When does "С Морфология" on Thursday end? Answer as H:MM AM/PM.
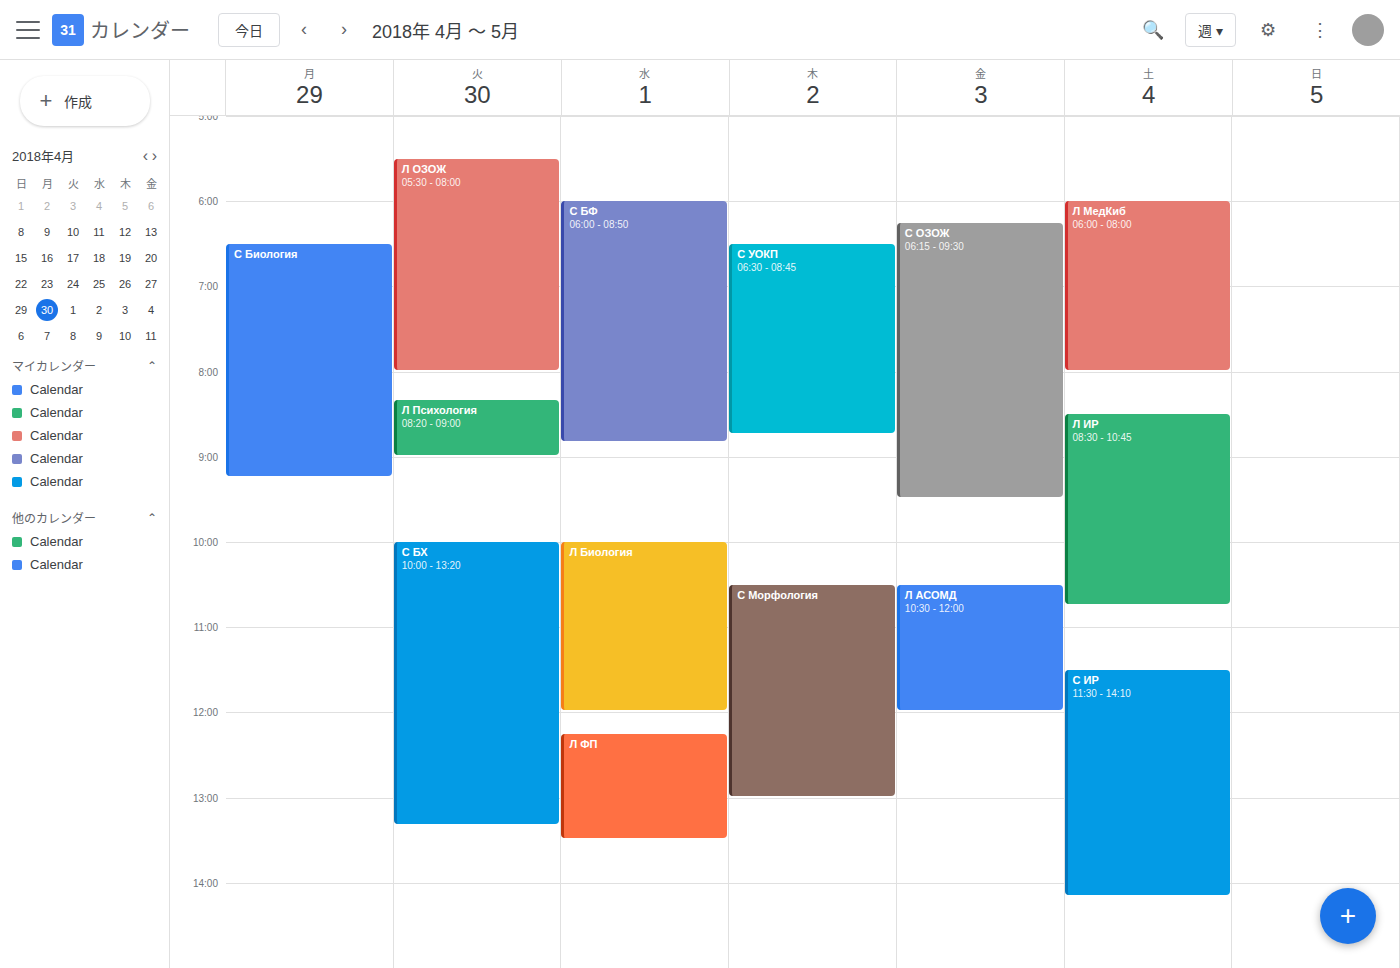
1:00 PM